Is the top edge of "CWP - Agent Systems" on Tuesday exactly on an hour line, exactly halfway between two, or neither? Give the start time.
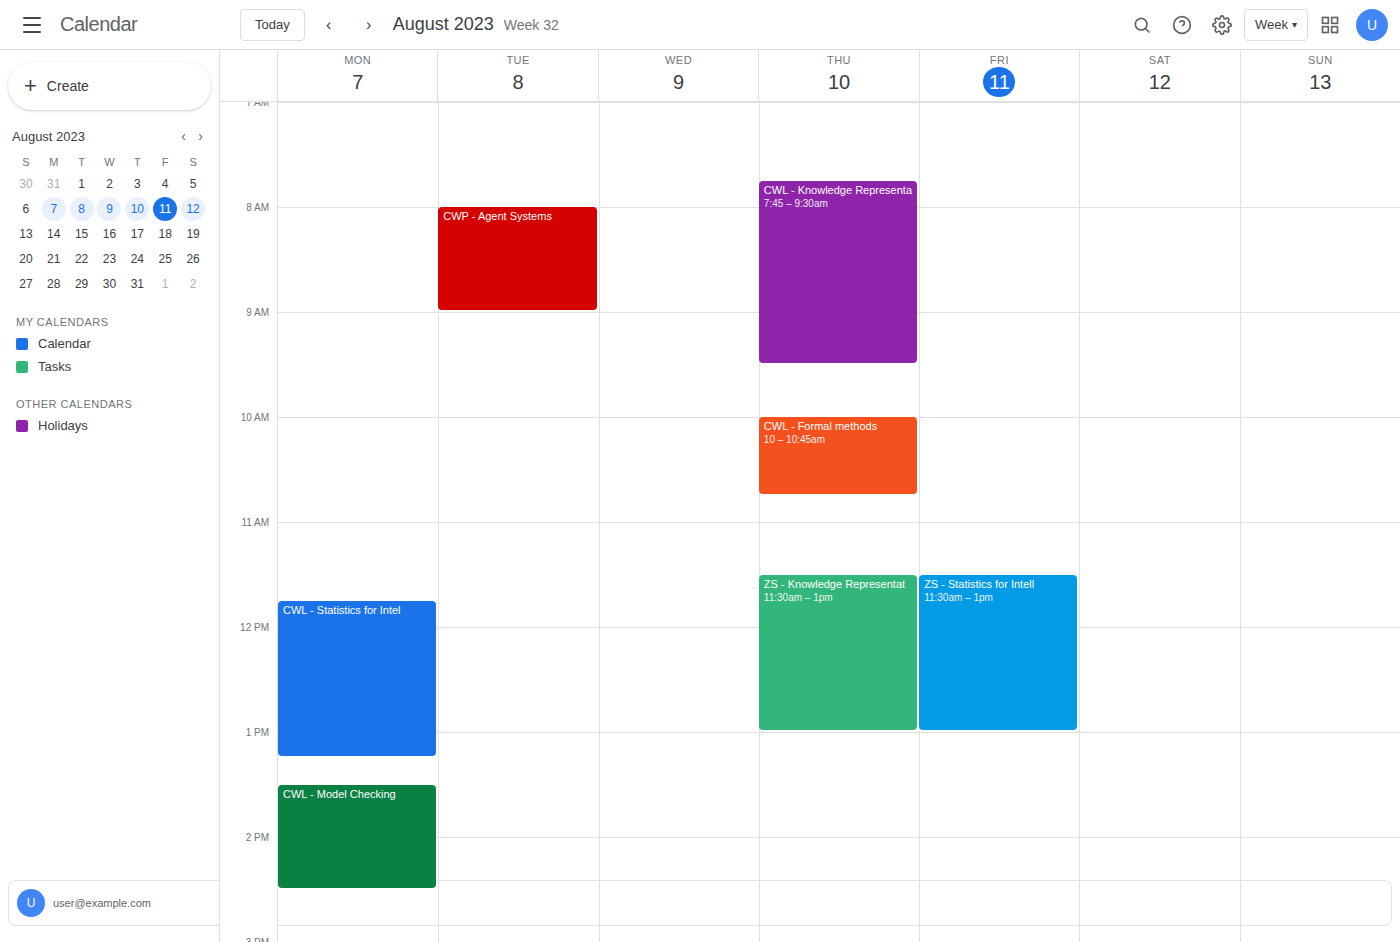
8:00 AM -- exactly on the 8 AM line.